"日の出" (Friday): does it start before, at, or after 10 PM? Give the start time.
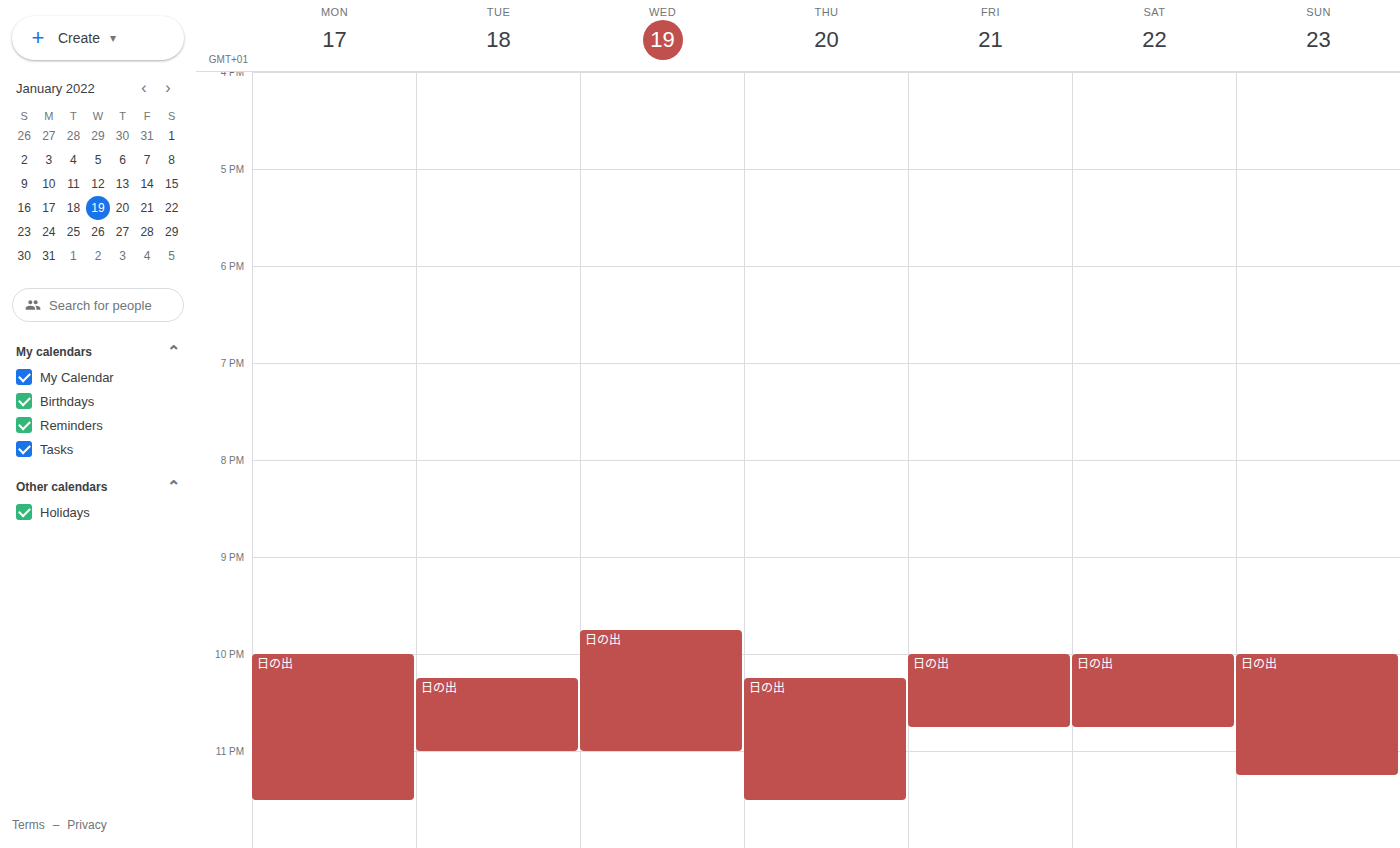
10:00 PM -- exactly at 10 PM, on the 10 PM line.